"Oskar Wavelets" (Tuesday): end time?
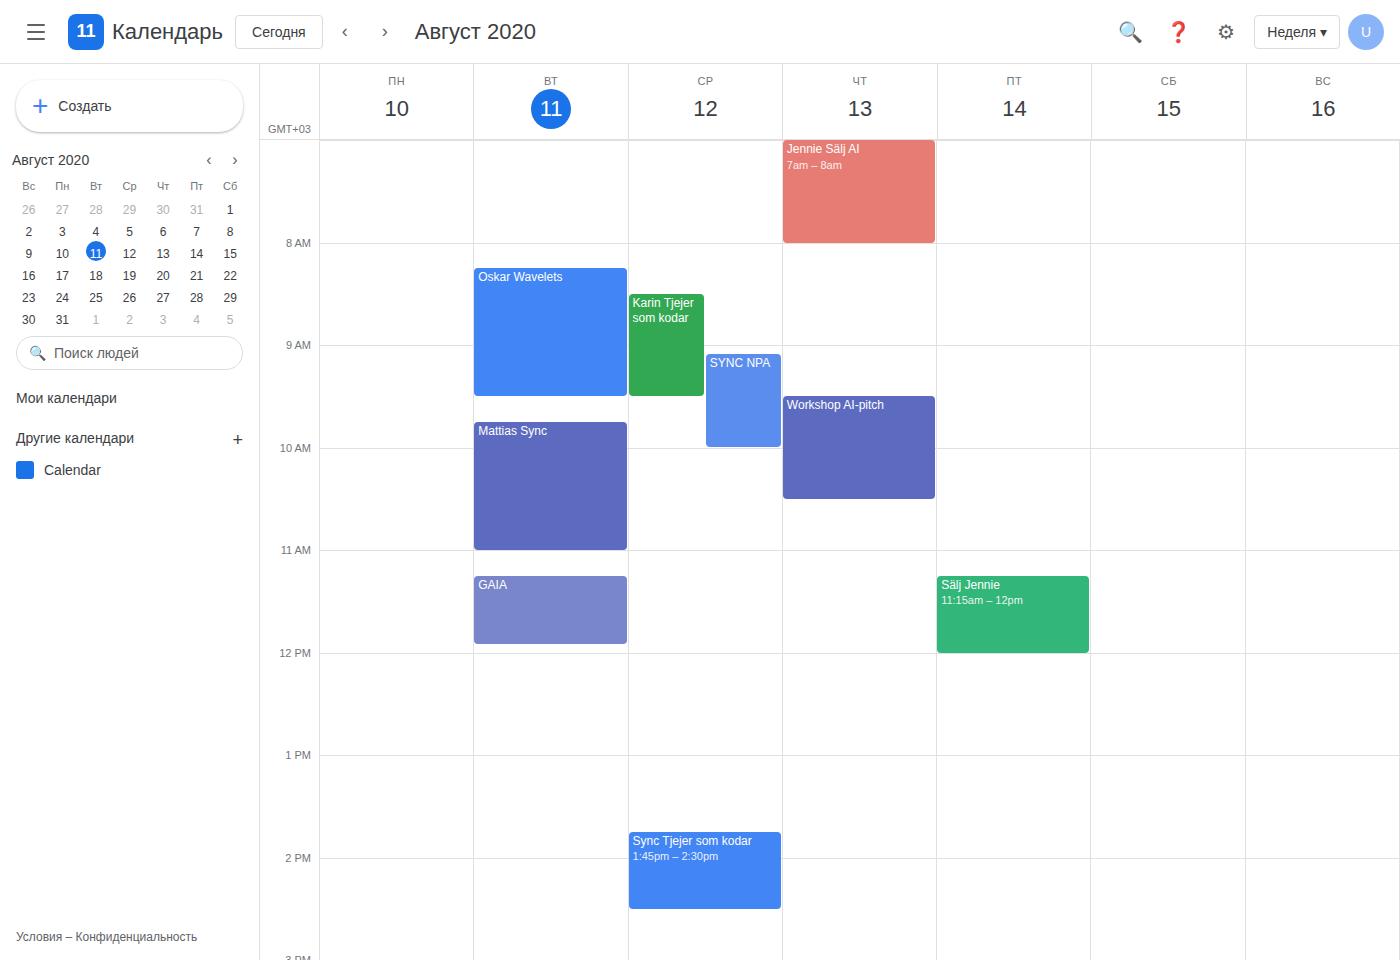
9:30 AM